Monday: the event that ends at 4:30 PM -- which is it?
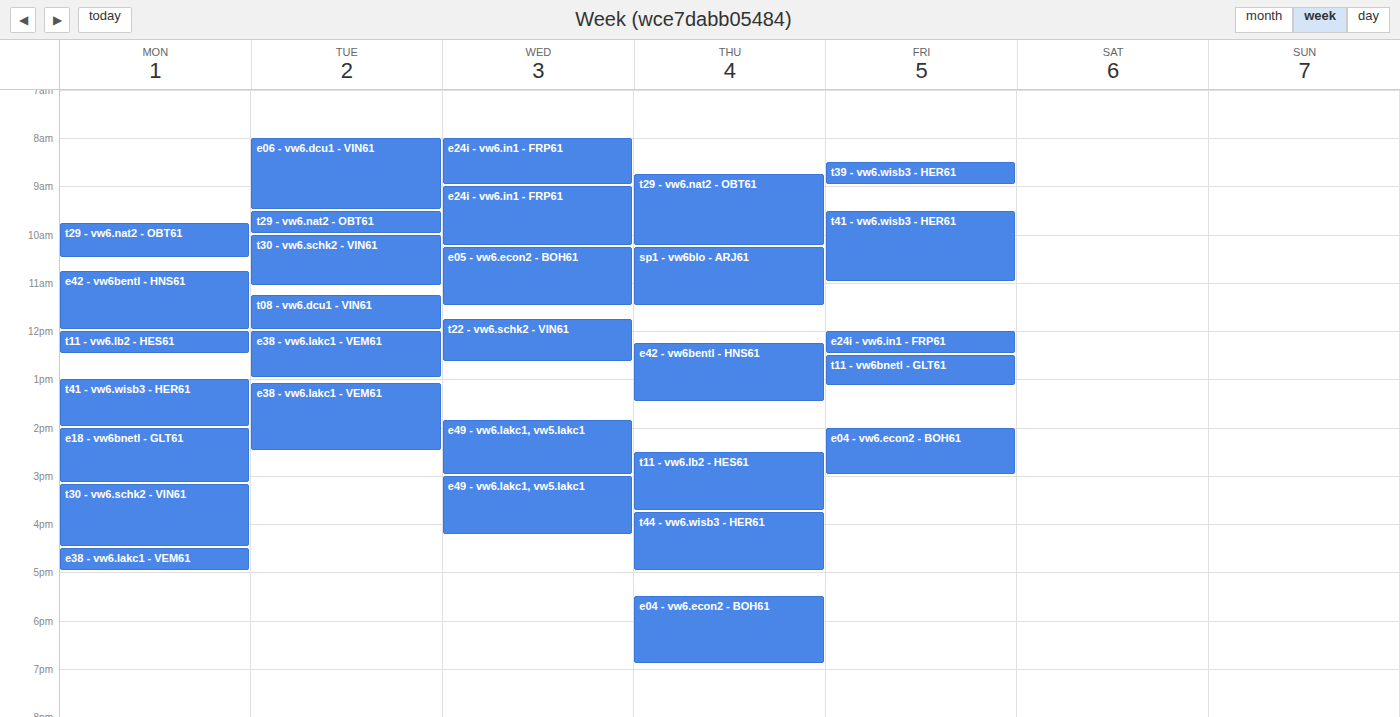
"t30 - vw6.schk2 - VIN61"